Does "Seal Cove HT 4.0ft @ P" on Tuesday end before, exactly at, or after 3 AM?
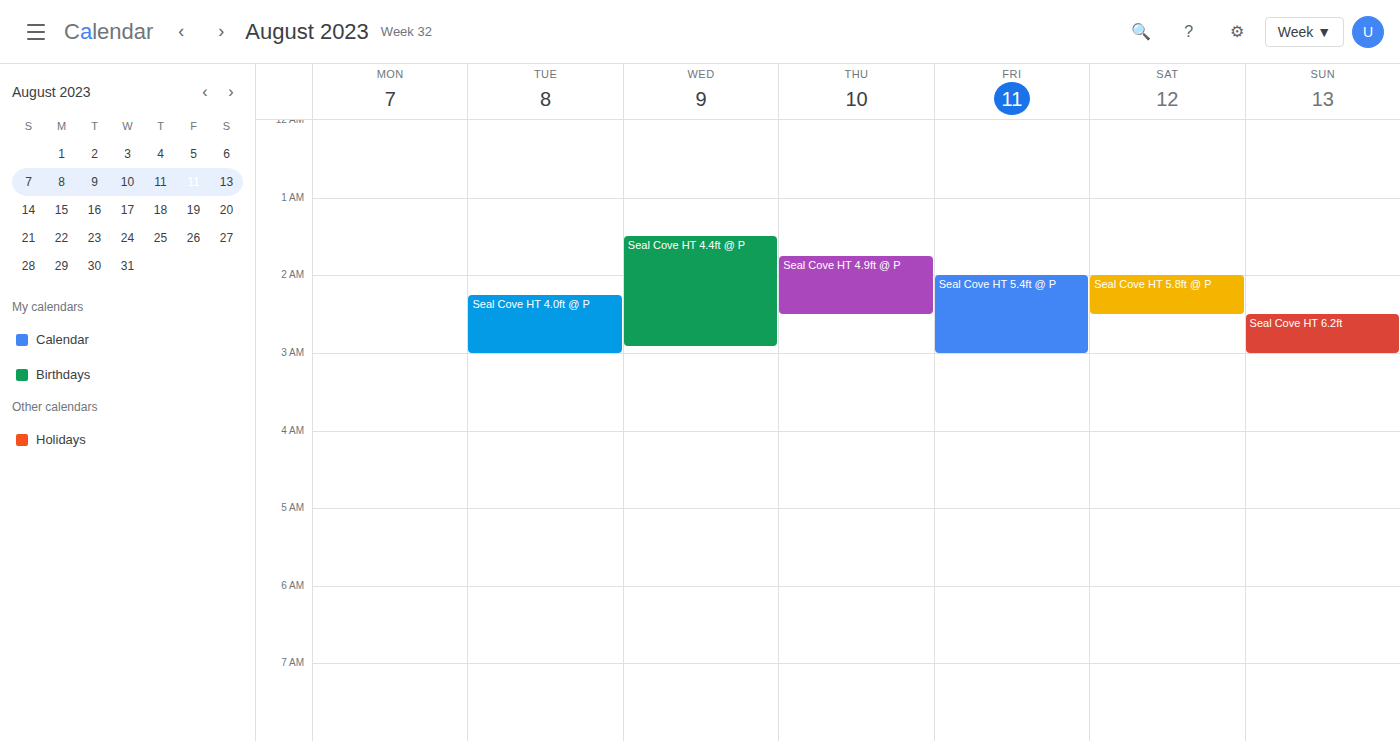
3:00 AM -- exactly at 3 AM, on the 3 AM line.